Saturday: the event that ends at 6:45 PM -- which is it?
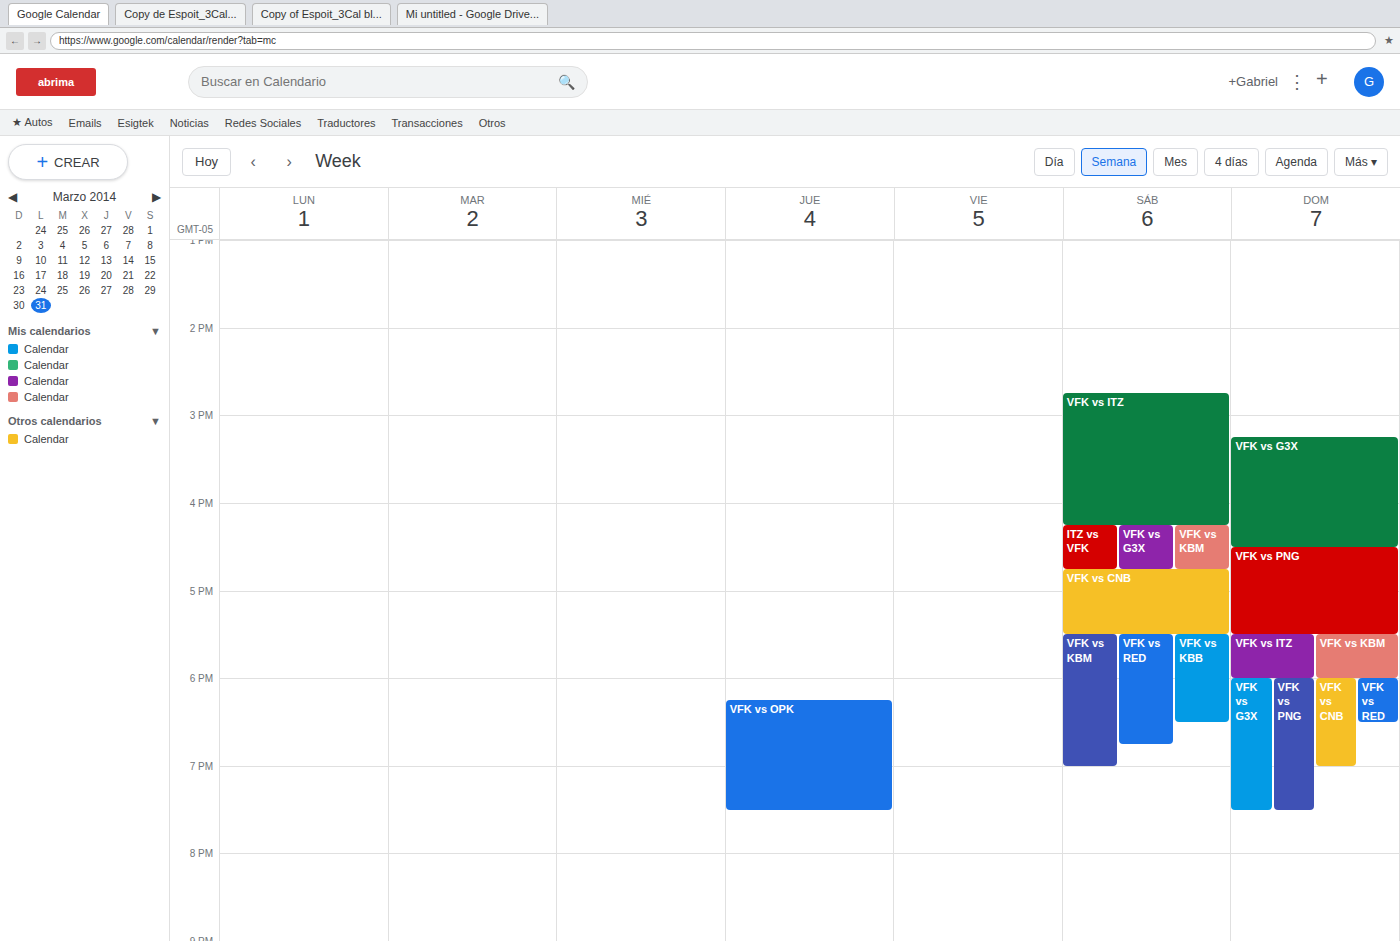
"VFK vs RED"